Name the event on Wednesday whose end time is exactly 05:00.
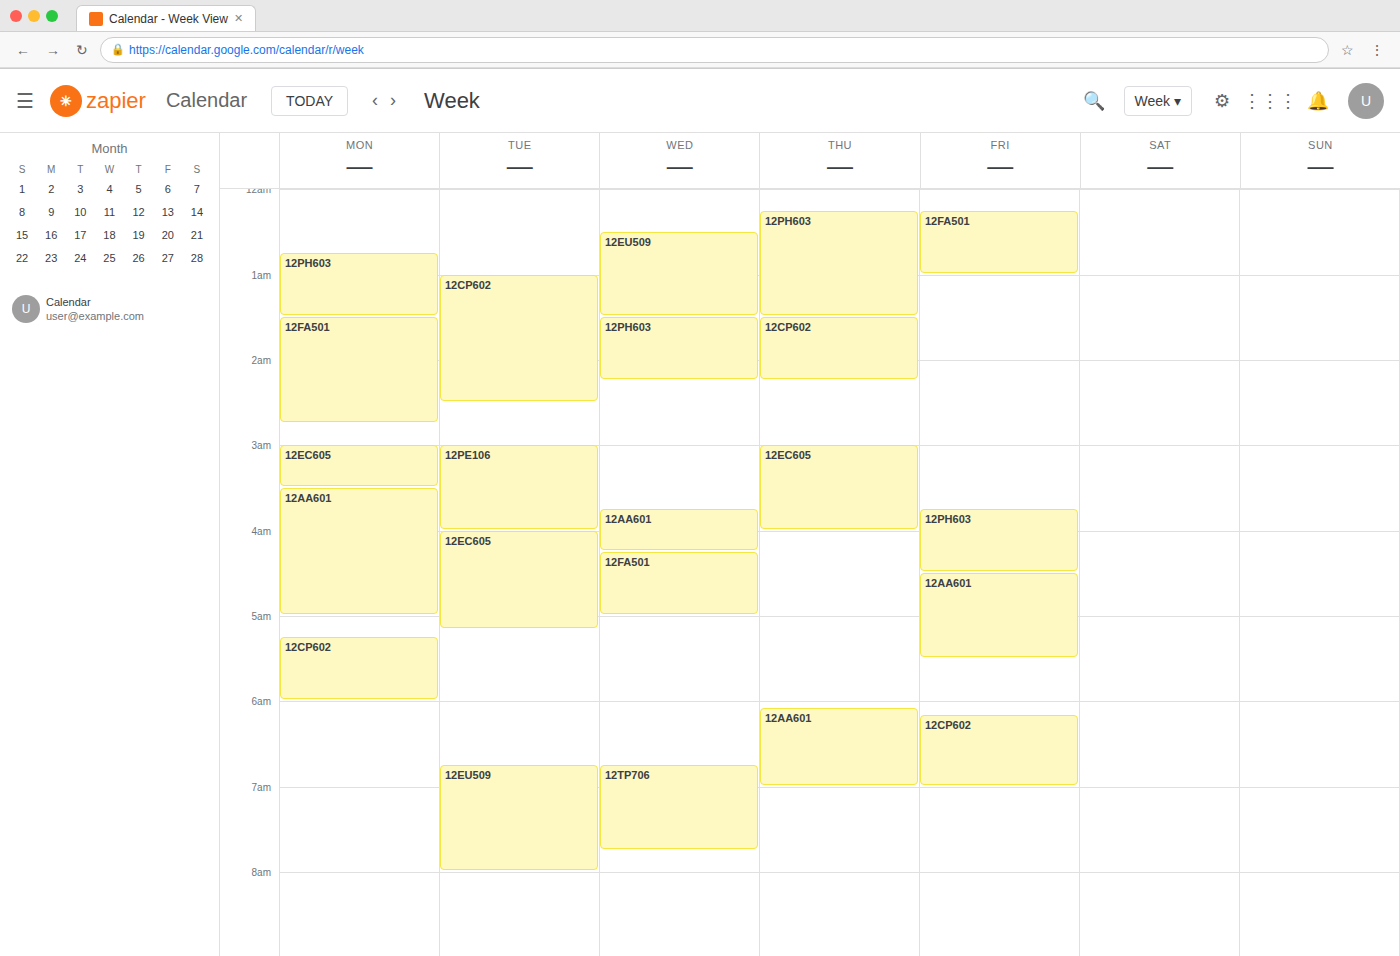
"12FA501"